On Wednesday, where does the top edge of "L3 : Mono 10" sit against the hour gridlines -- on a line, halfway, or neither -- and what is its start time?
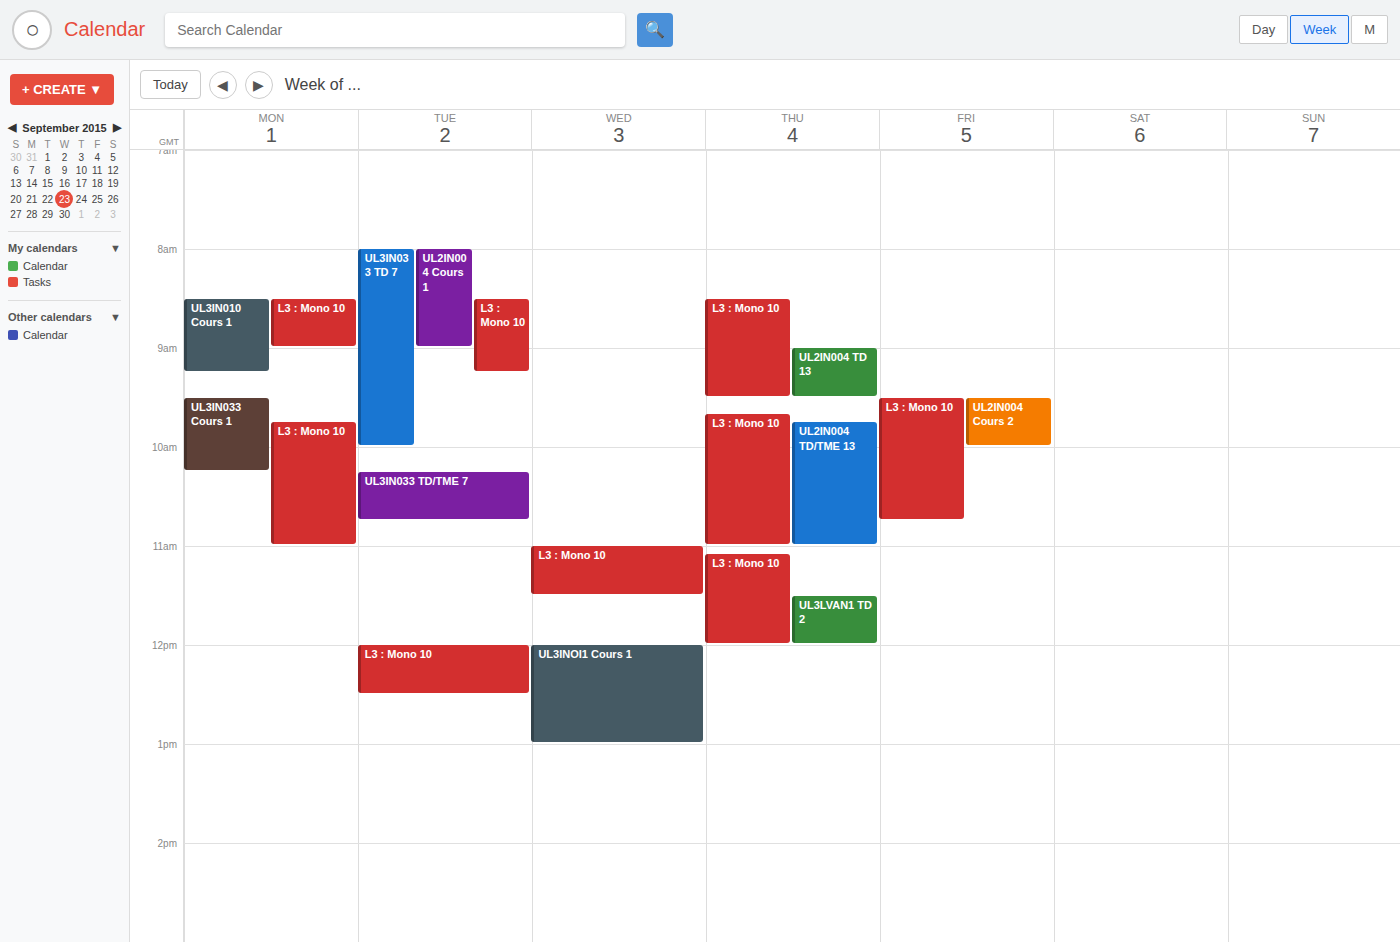
11:00 AM -- exactly on the 11 AM line.